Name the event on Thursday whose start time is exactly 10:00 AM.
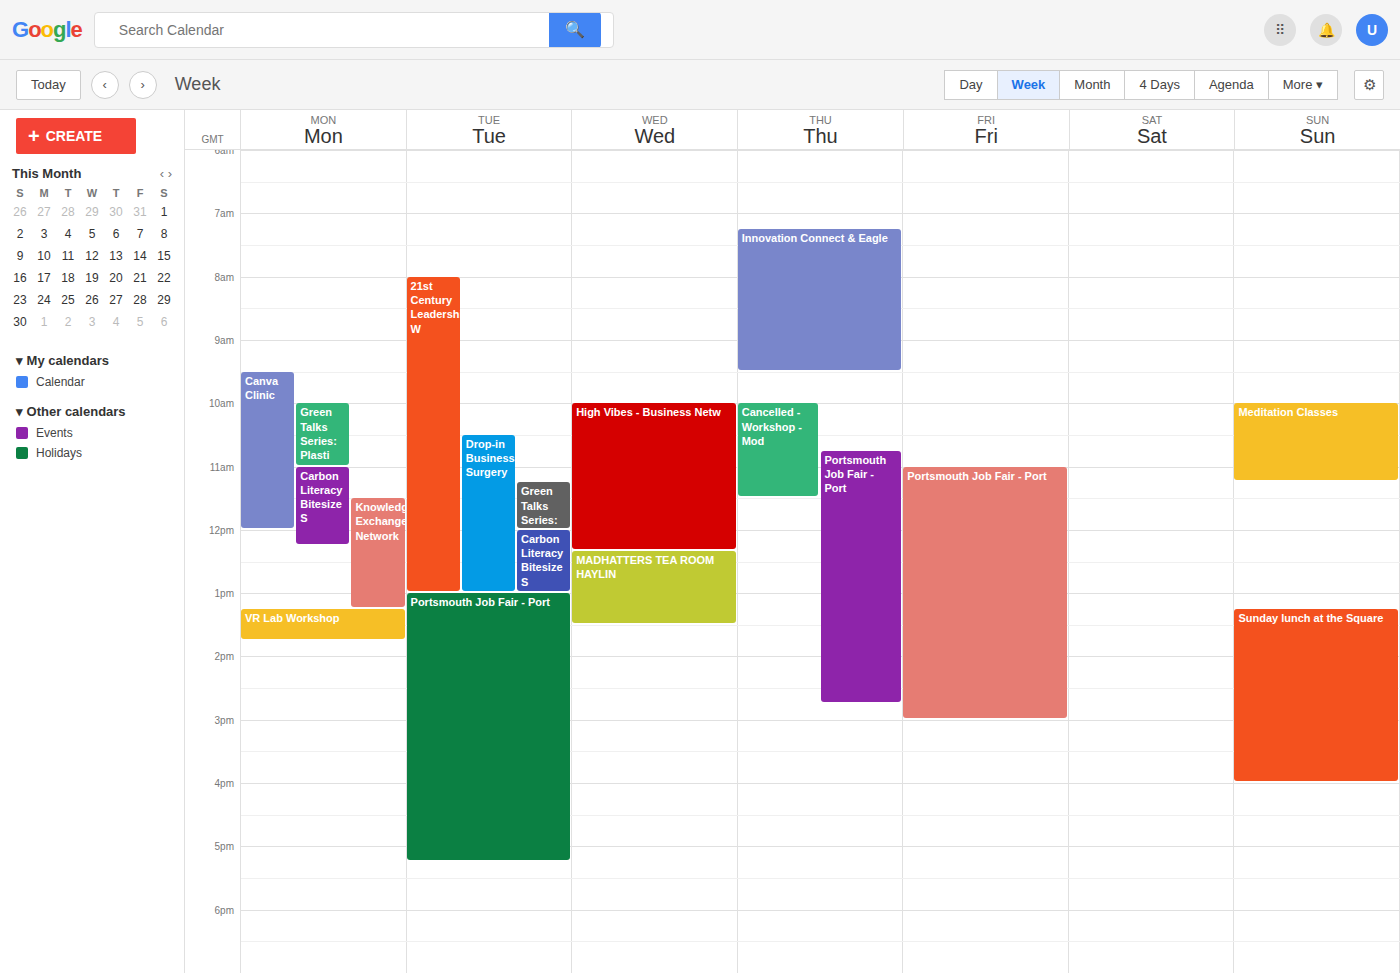
"Cancelled - Workshop - Mod"